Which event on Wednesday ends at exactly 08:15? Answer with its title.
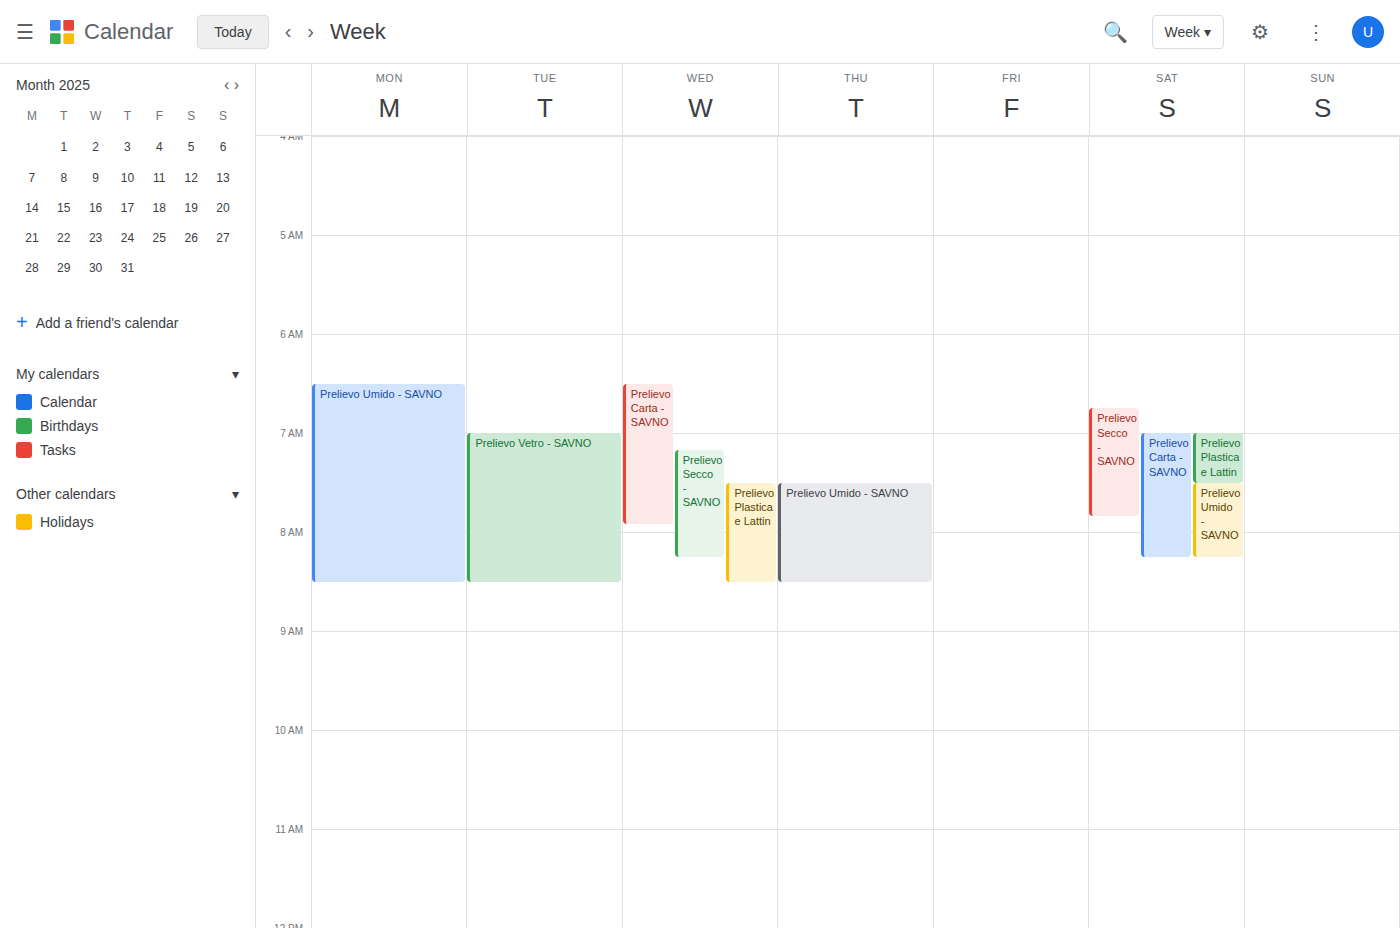
"Prelievo Secco - SAVNO"